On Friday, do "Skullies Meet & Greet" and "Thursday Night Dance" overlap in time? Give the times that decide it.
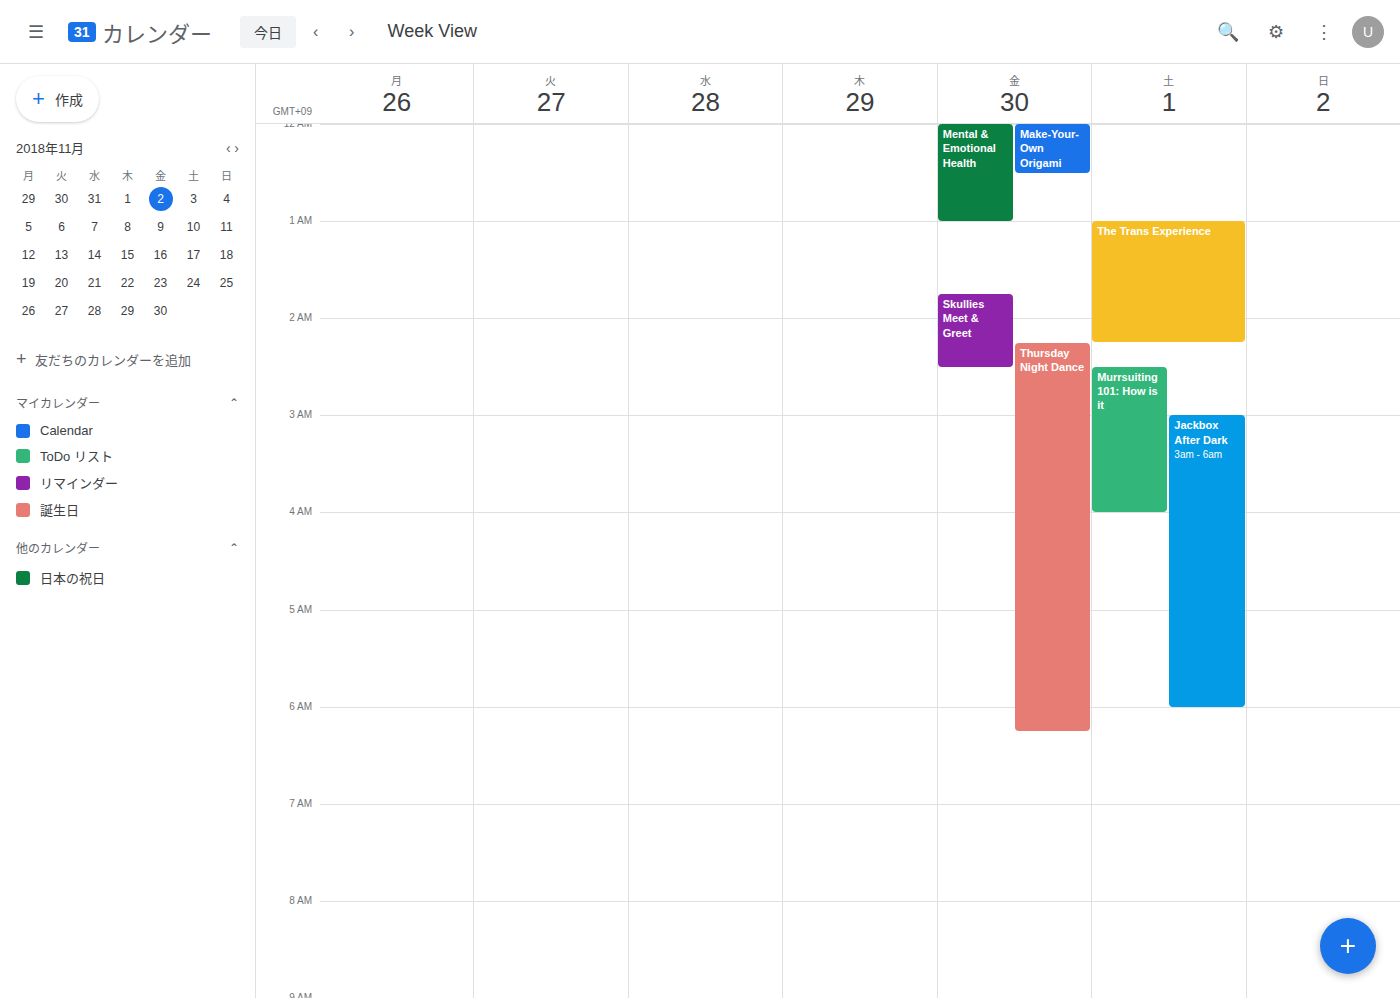
"Thursday Night Dance" starts at 2:15 AM, before "Skullies Meet & Greet" ends at 2:30 AM -- they overlap.